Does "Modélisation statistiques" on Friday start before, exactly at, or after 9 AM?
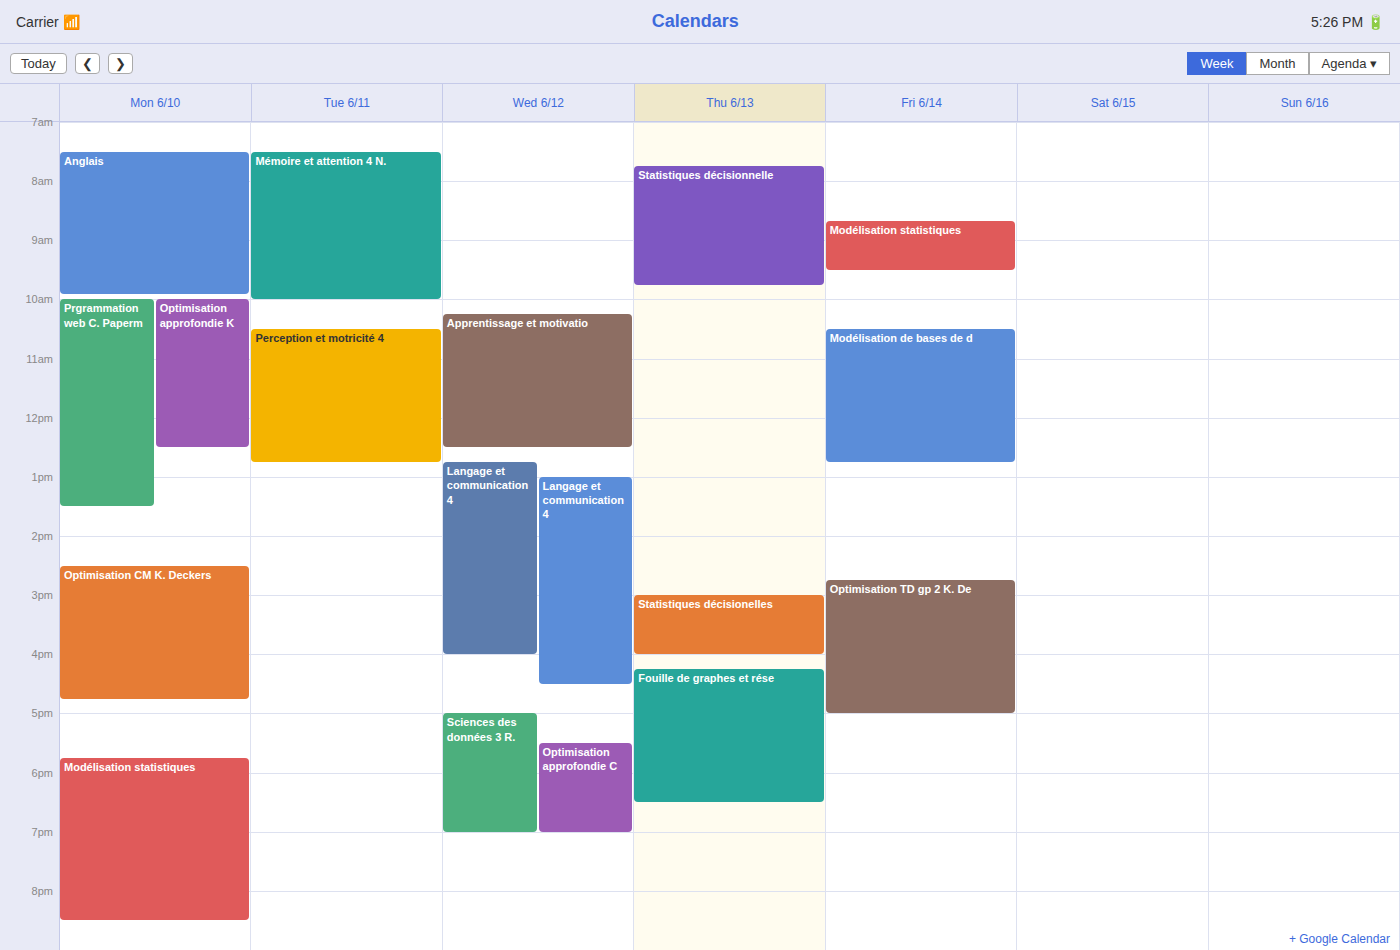
8:40 AM -- before 9 AM, 20 minutes above the 9 AM line.